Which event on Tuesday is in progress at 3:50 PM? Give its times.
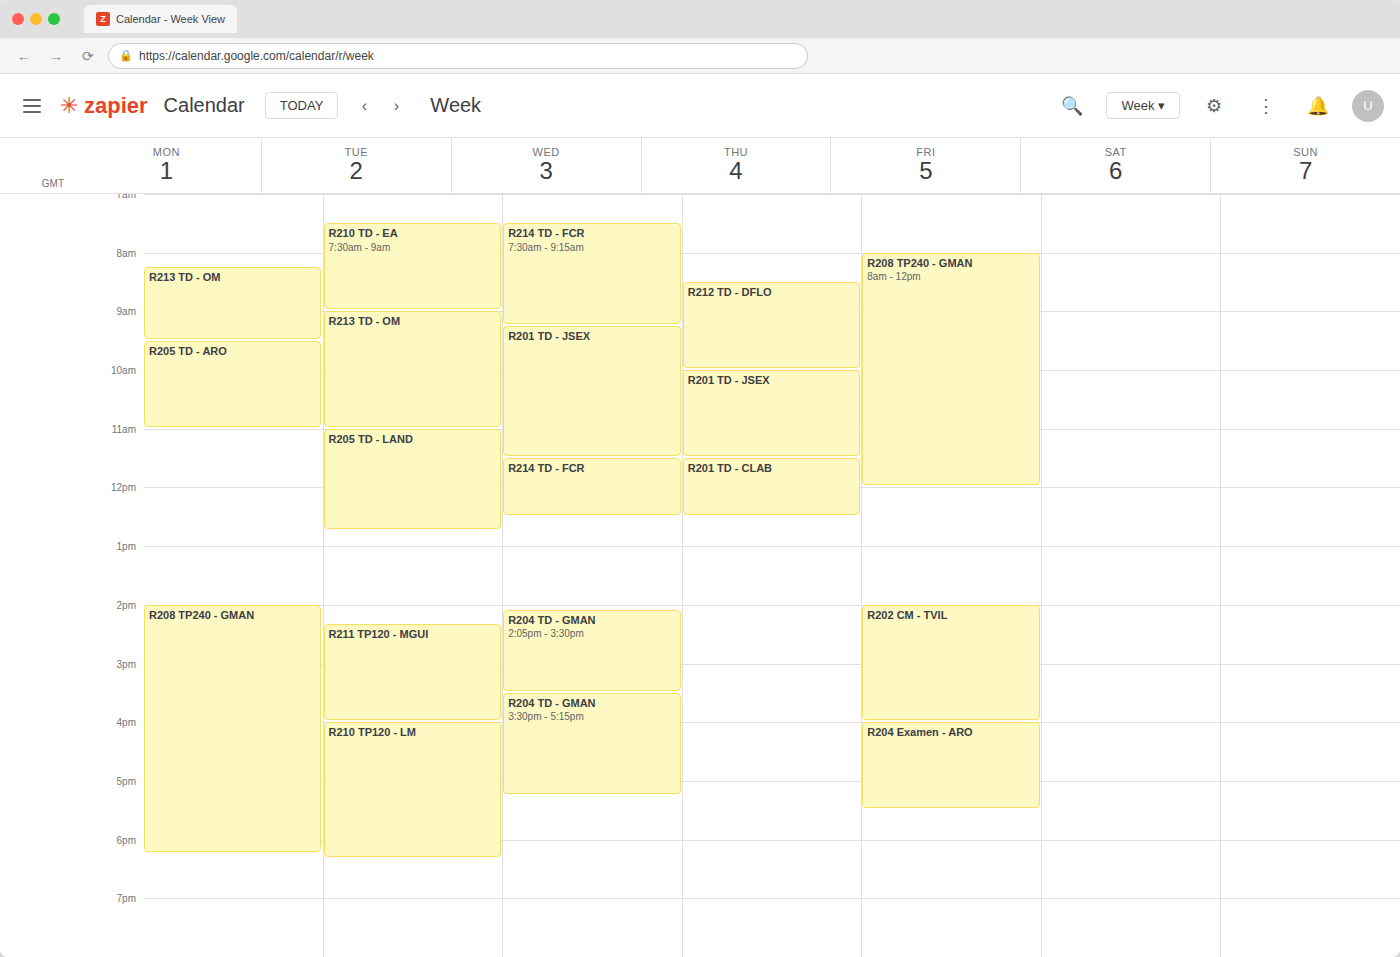
"R211 TP120 - MGUI", 2:20 PM to 4:00 PM